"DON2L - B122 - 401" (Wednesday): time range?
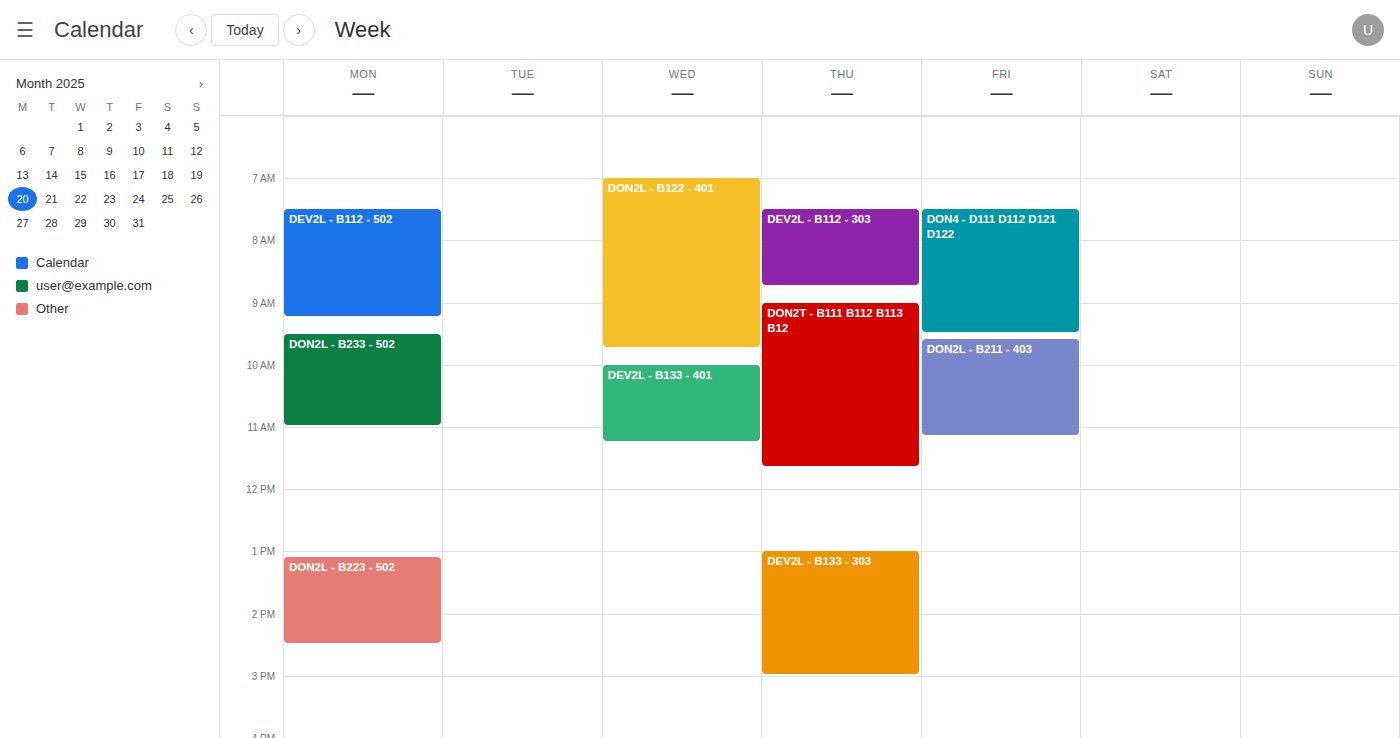
7:00 AM to 9:45 AM